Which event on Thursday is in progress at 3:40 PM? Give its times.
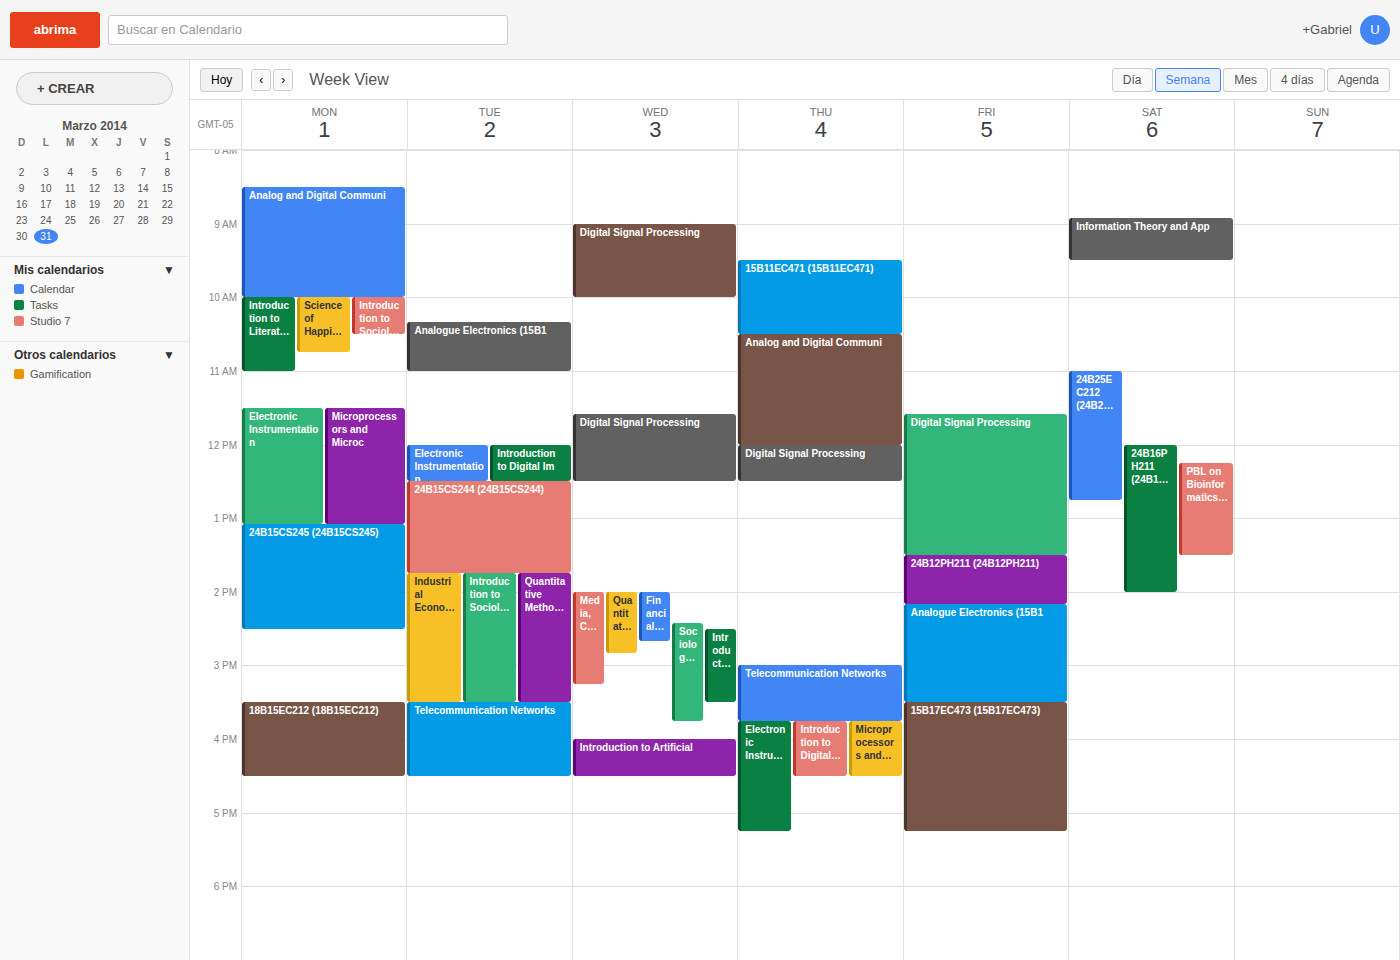
"Telecommunication Networks", 3:00 PM to 3:45 PM